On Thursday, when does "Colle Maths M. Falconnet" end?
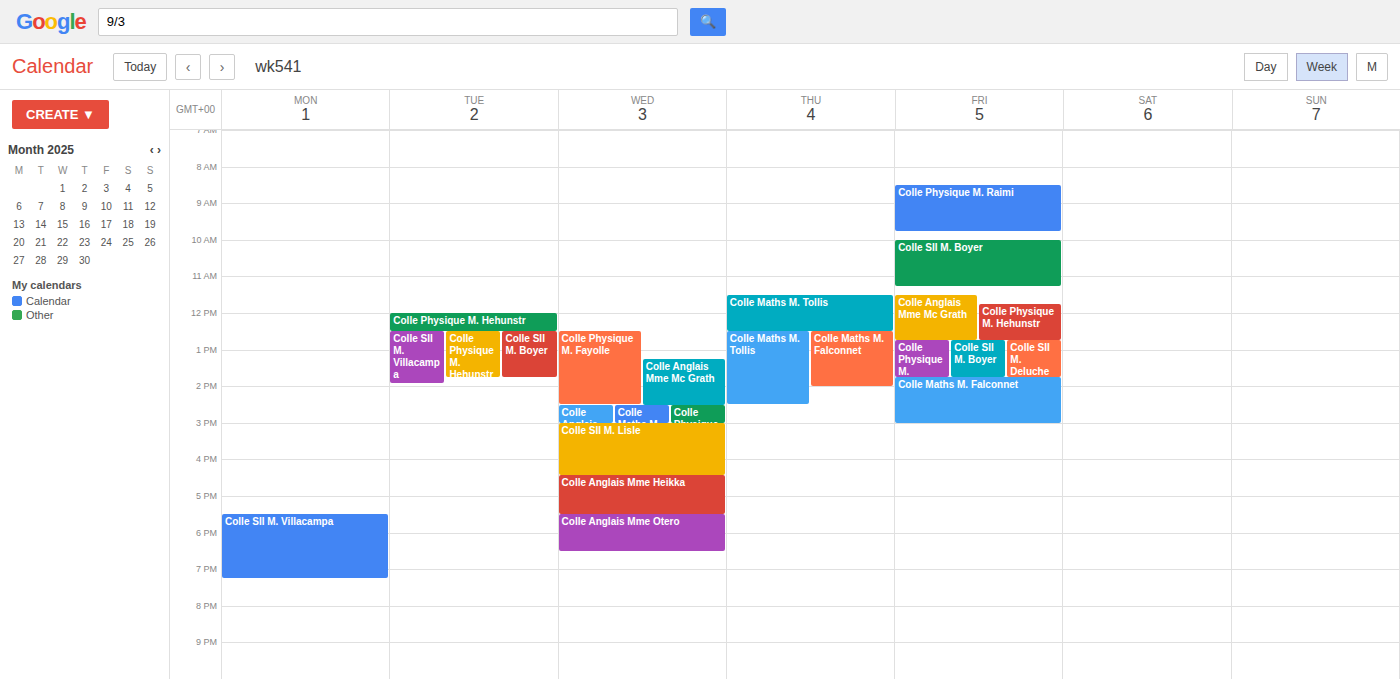
2:00 PM